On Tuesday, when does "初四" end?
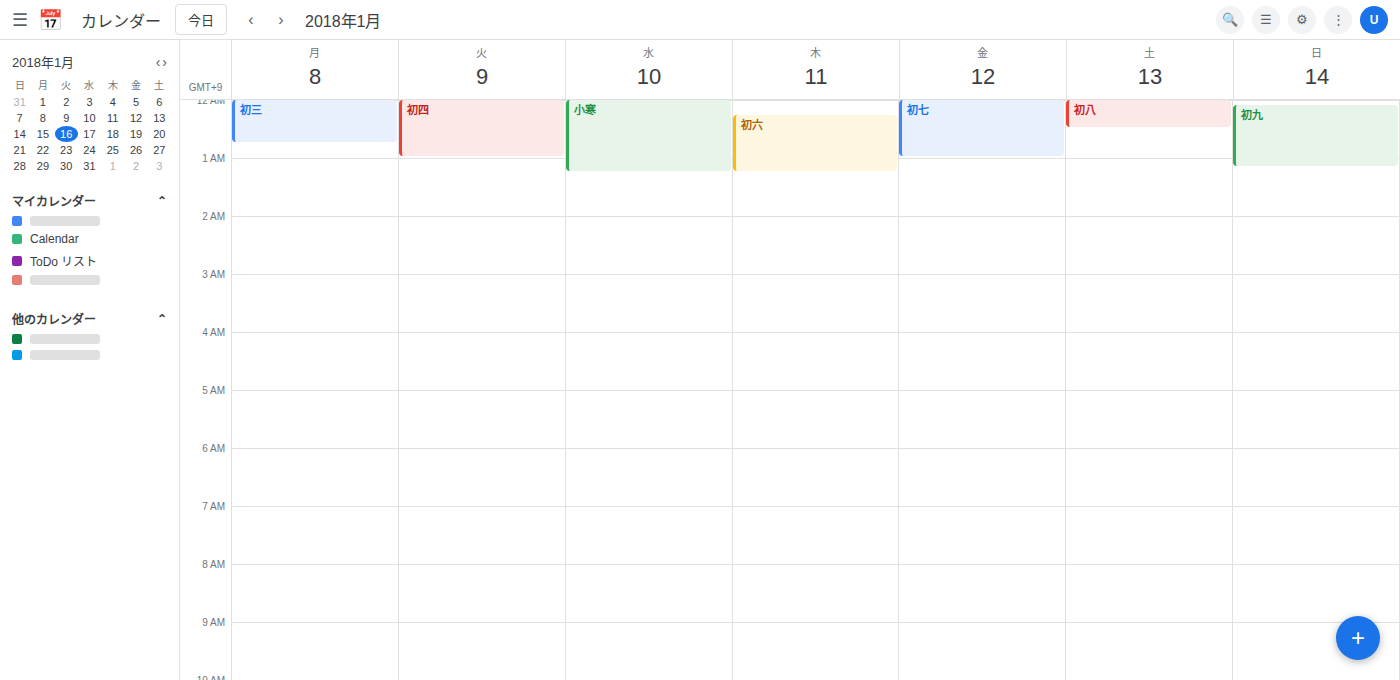
1:00 AM